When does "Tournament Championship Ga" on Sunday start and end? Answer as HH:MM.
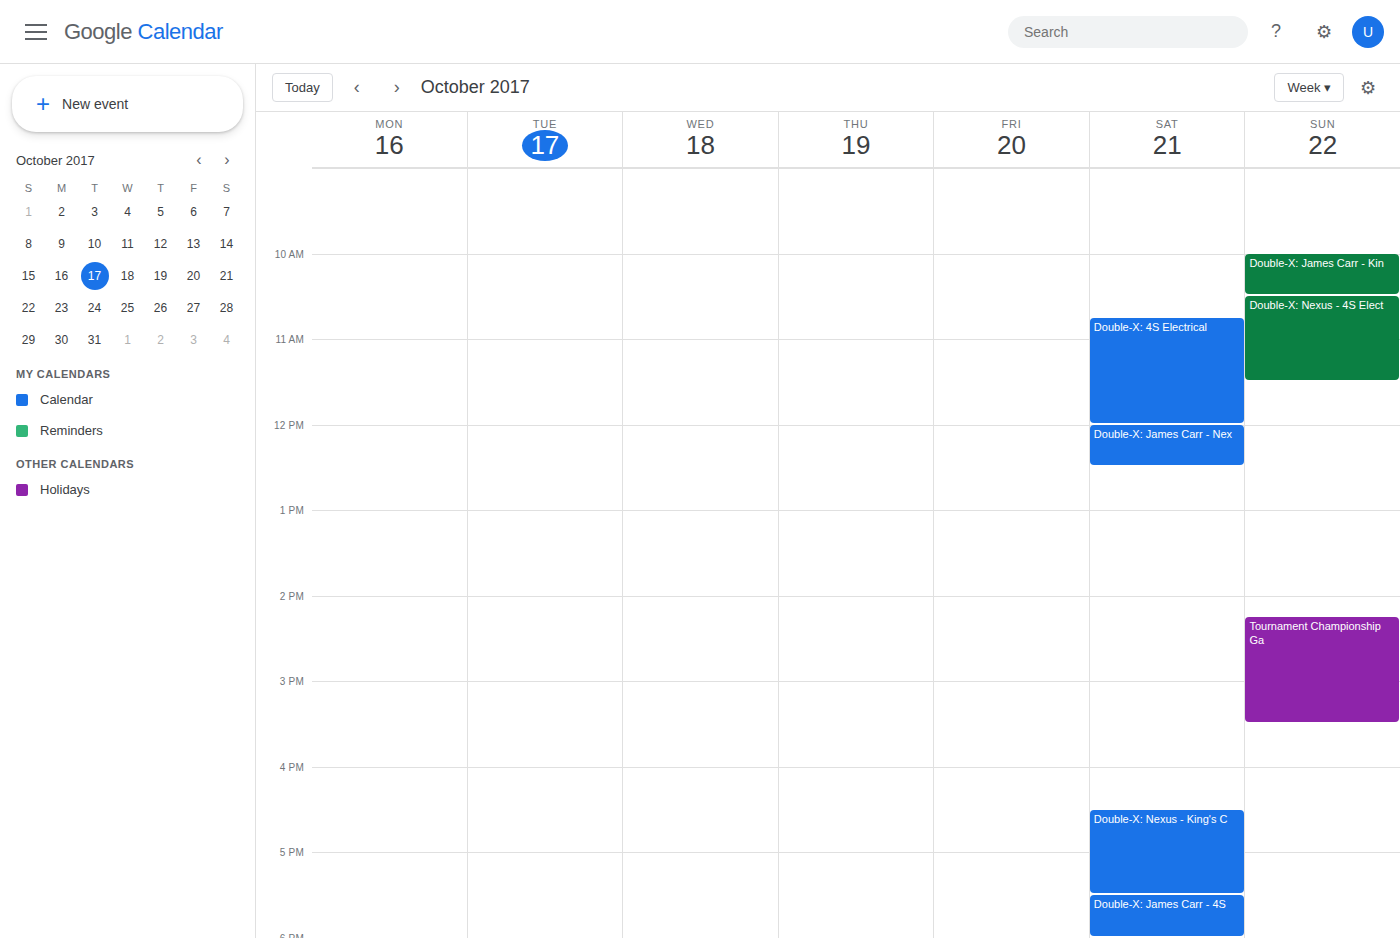
14:15 to 15:30